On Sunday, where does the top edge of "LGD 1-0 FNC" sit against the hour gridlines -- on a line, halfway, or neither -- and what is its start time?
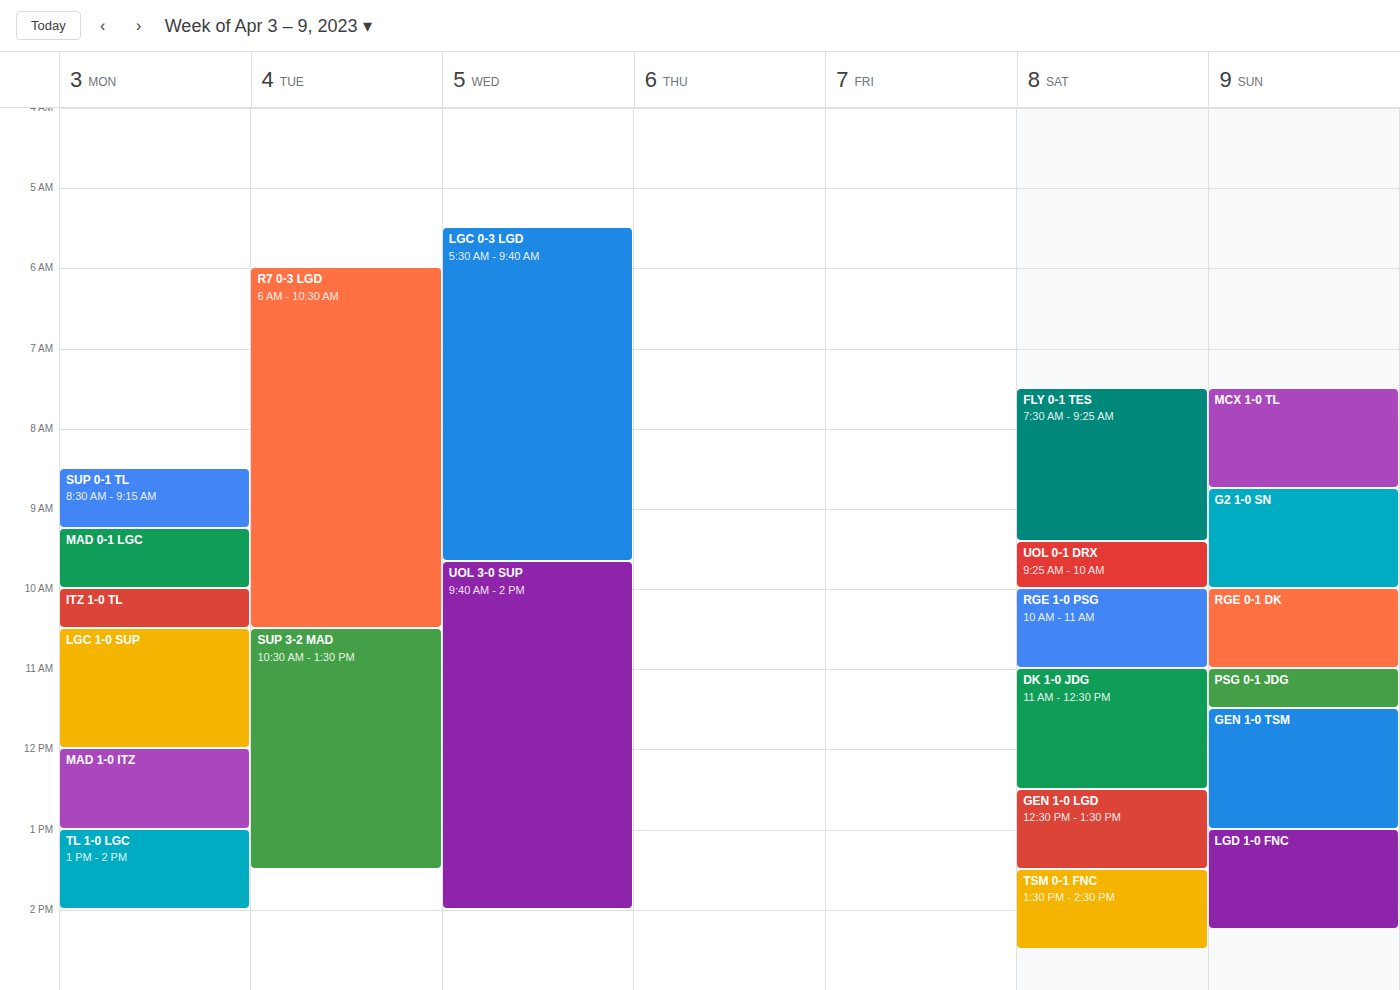
1:00 PM -- exactly on the 1 PM line.